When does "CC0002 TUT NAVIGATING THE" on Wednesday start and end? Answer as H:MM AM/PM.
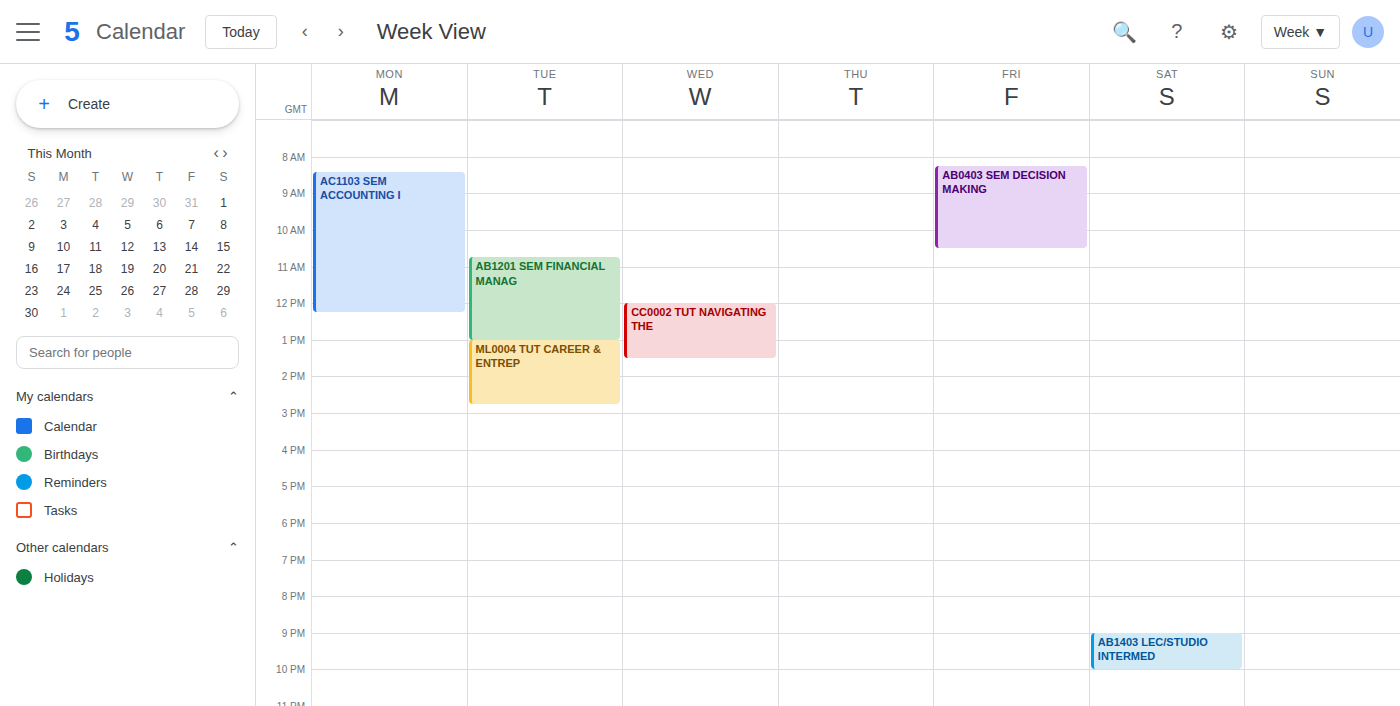
12:00 PM to 1:30 PM